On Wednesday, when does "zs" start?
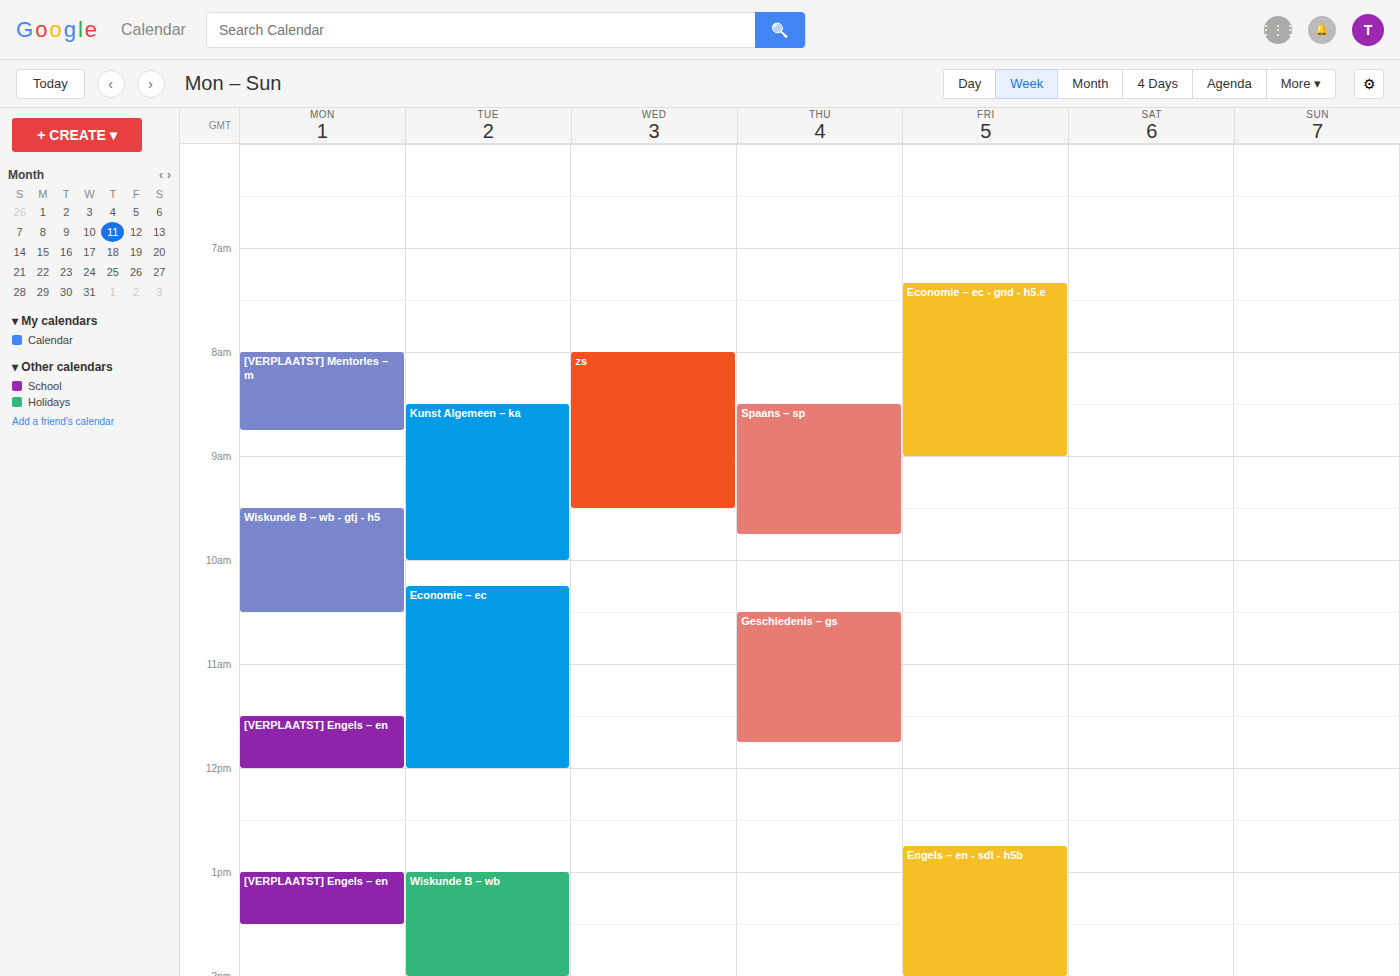
8:00 AM